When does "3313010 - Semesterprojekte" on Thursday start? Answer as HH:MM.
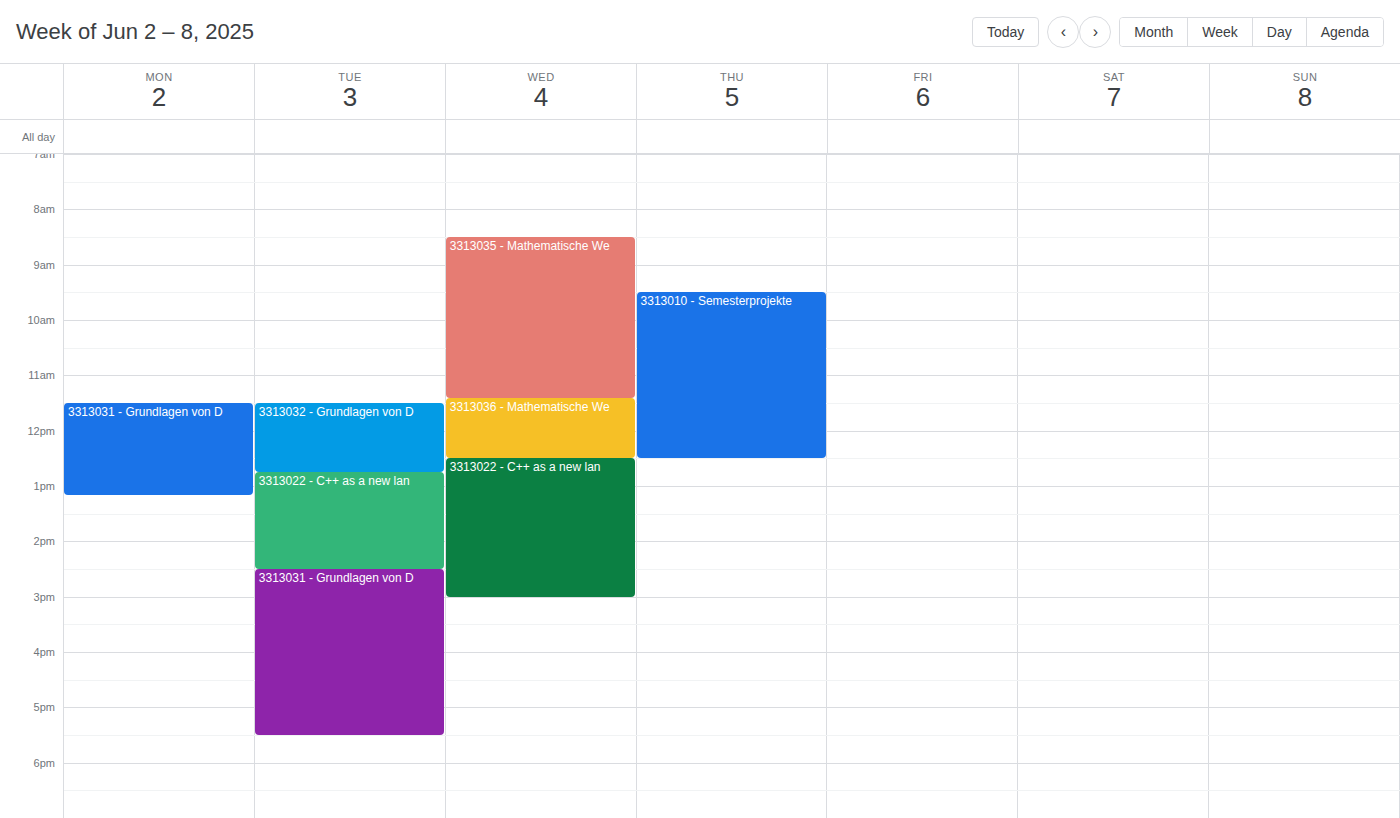
09:30